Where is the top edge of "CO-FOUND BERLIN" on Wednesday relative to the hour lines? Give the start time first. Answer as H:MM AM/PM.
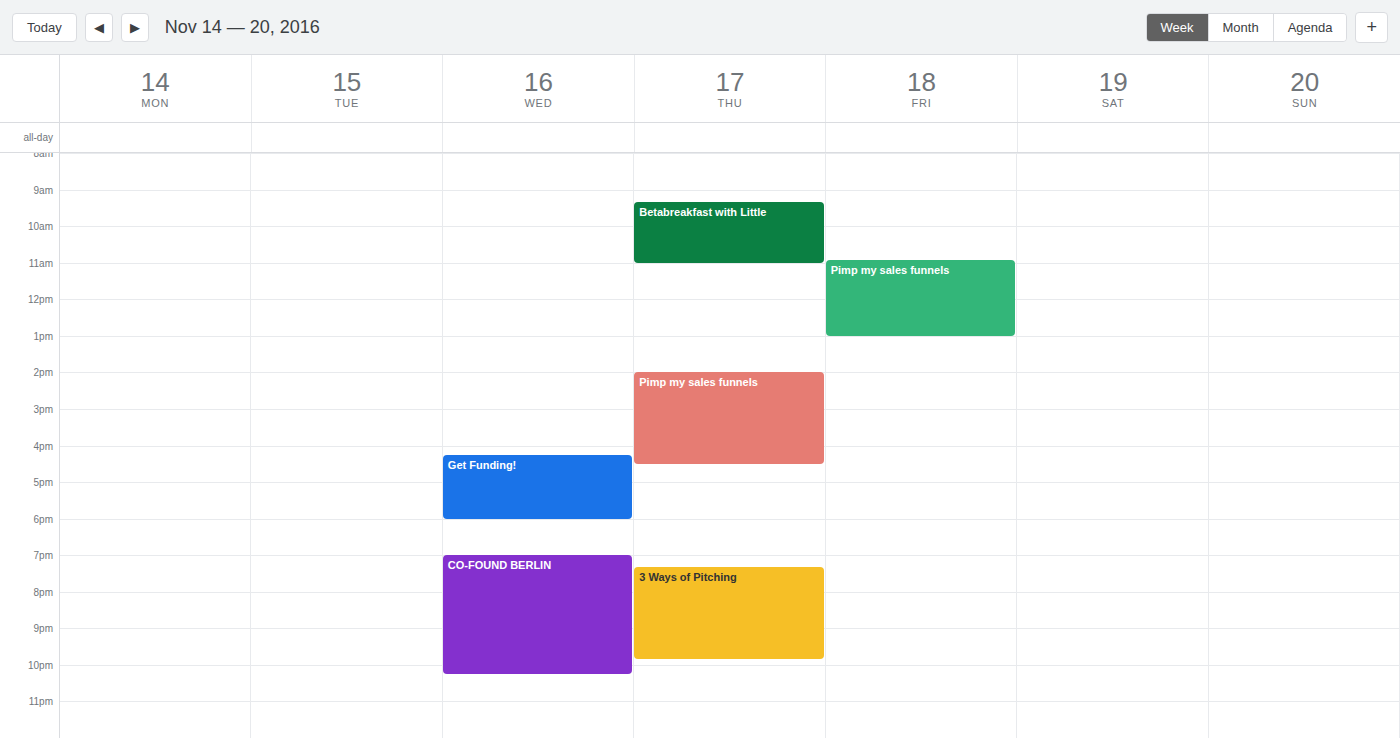
7:00 PM -- exactly on the 7 PM line.